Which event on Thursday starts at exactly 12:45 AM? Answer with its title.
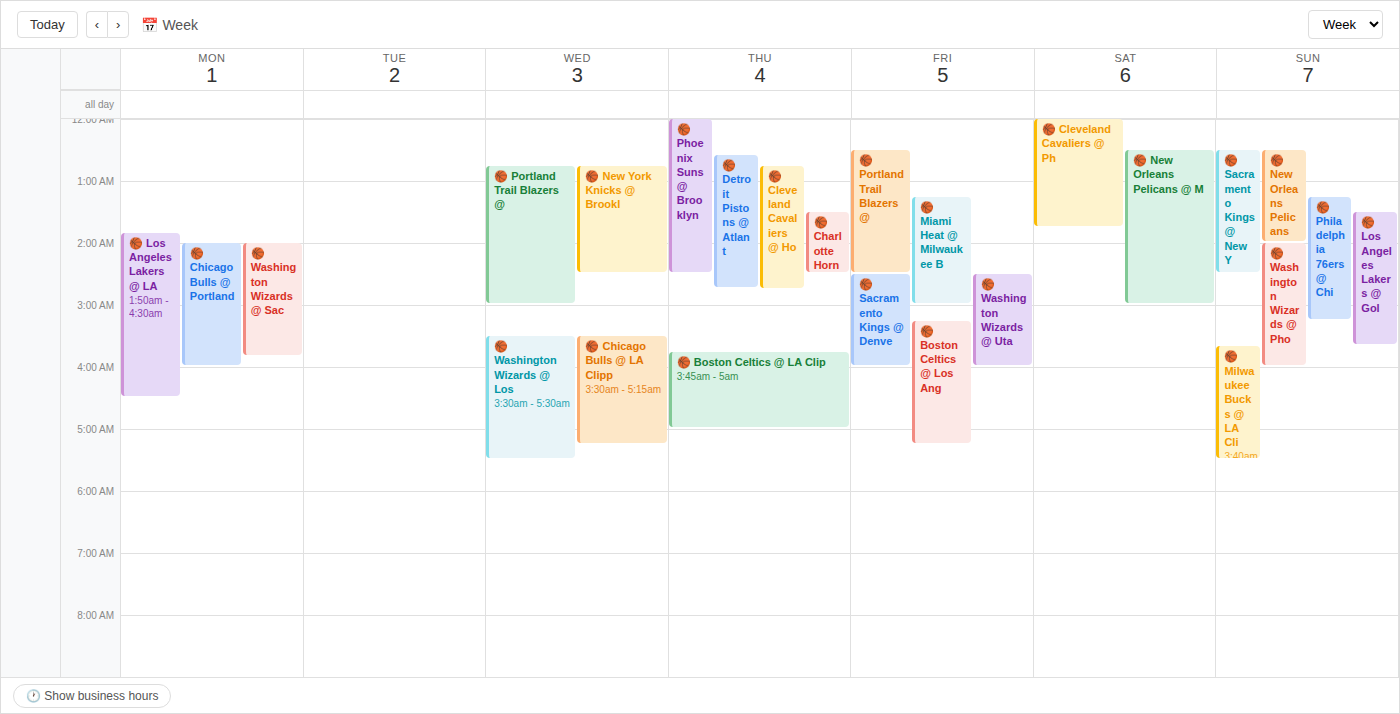
"🏀 Cleveland Cavaliers @ Ho"